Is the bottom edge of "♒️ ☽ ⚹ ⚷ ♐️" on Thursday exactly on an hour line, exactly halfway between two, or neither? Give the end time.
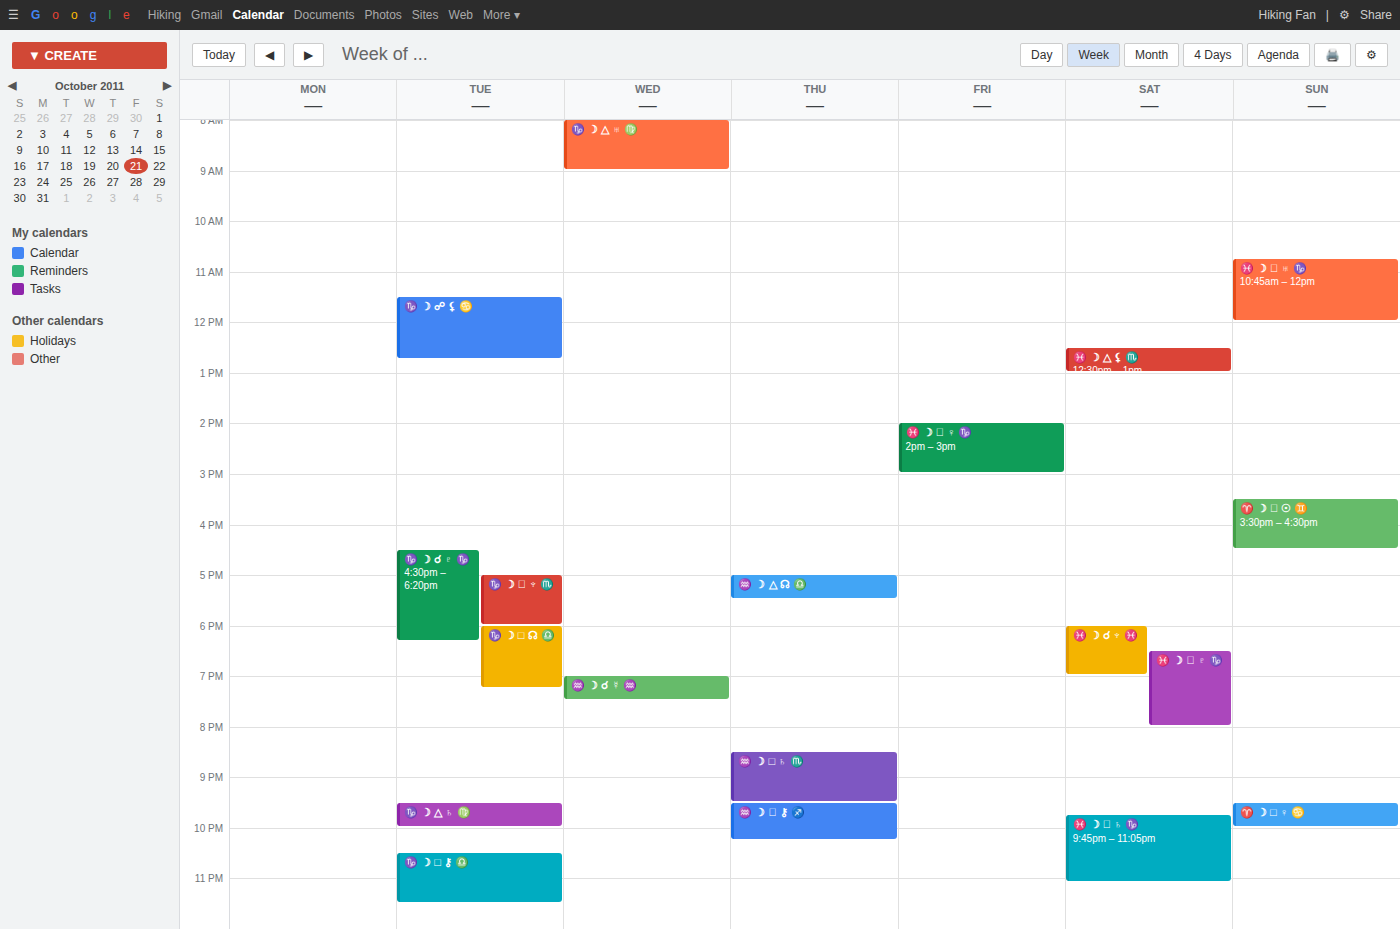
10:15 PM -- neither: a quarter of the way from the 10 PM line to the 11 PM line.